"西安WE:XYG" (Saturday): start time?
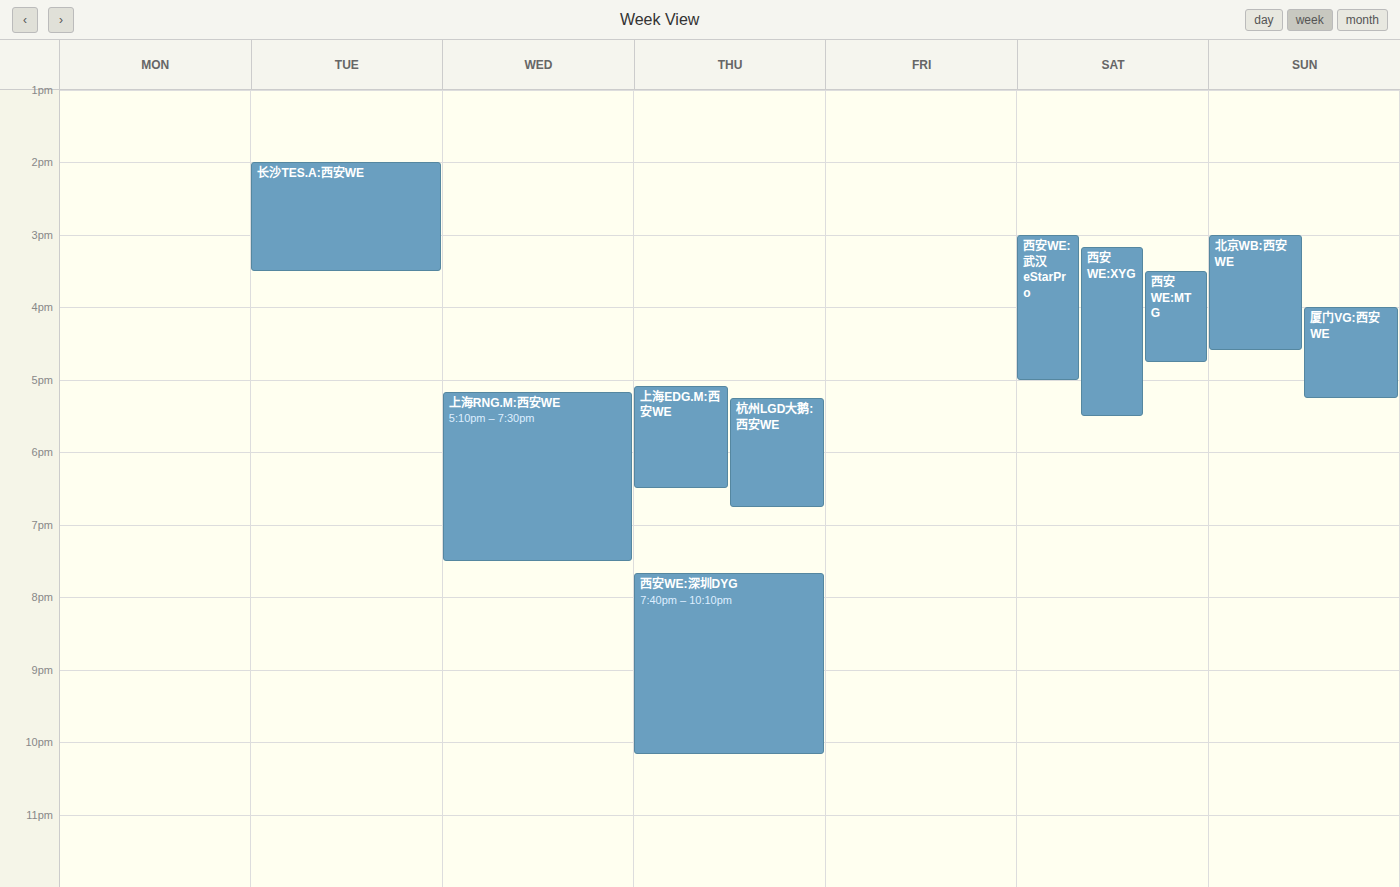
15:10